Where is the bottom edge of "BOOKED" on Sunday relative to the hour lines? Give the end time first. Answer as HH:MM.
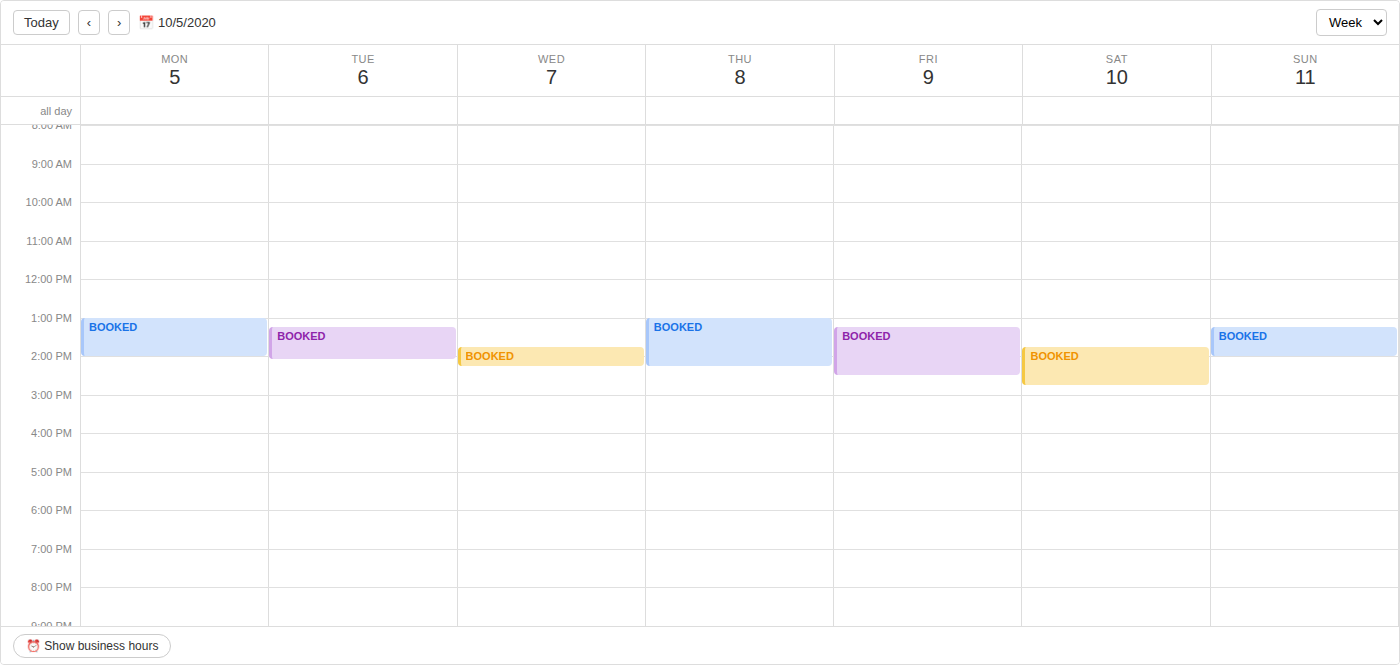
14:00 -- exactly on the 14:00 line.